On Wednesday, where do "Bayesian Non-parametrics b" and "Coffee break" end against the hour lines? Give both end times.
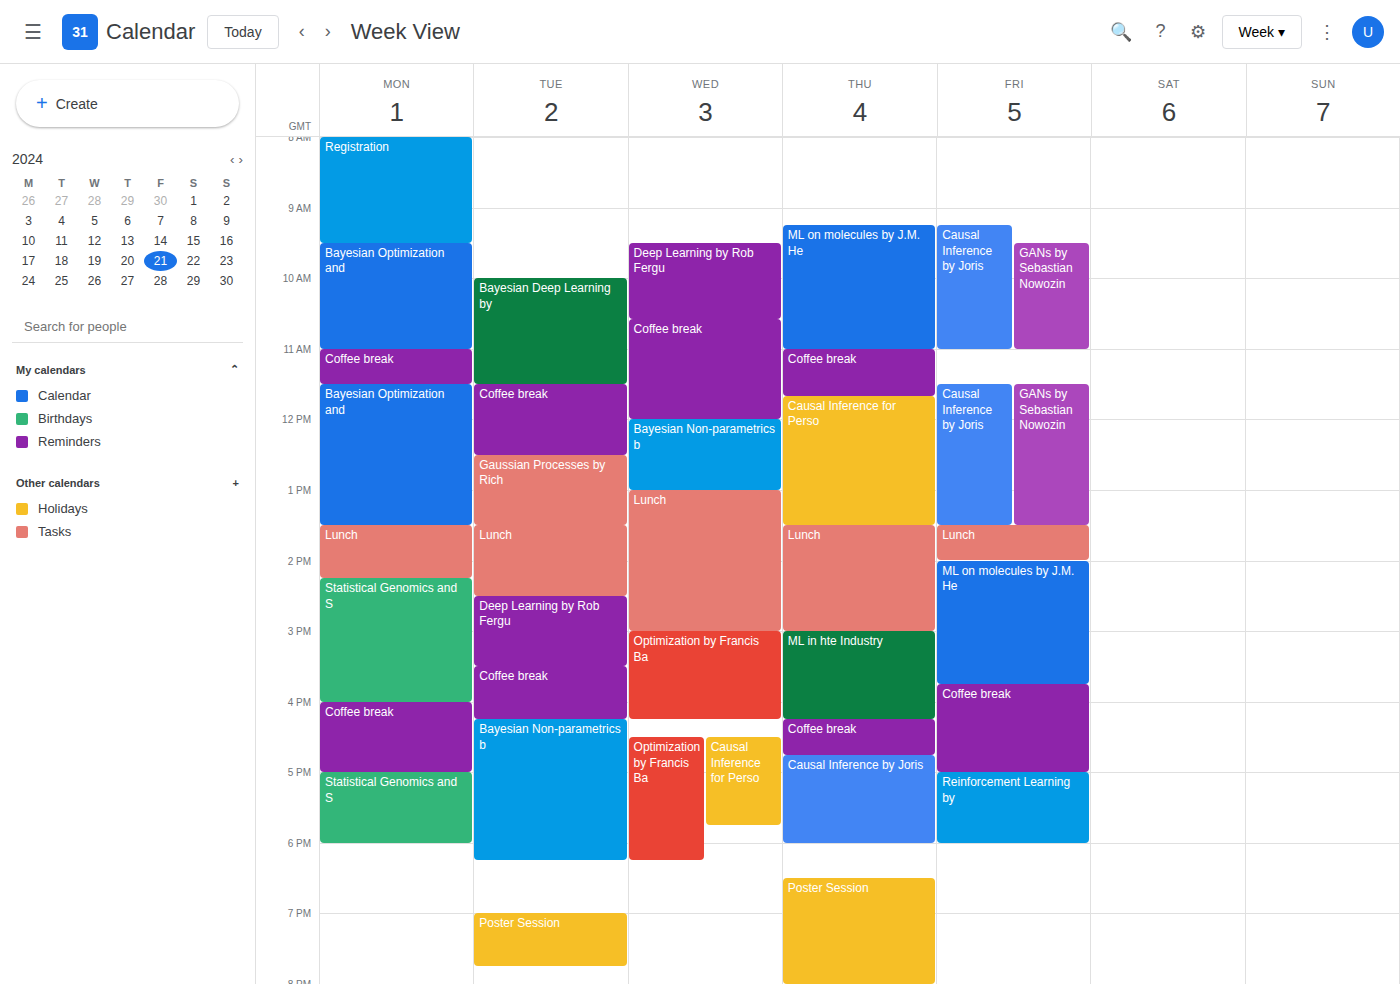
"Bayesian Non-parametrics b": 1:00 PM, exactly on the 1 PM line. "Coffee break": 12:00 PM, exactly on the 12 PM line.